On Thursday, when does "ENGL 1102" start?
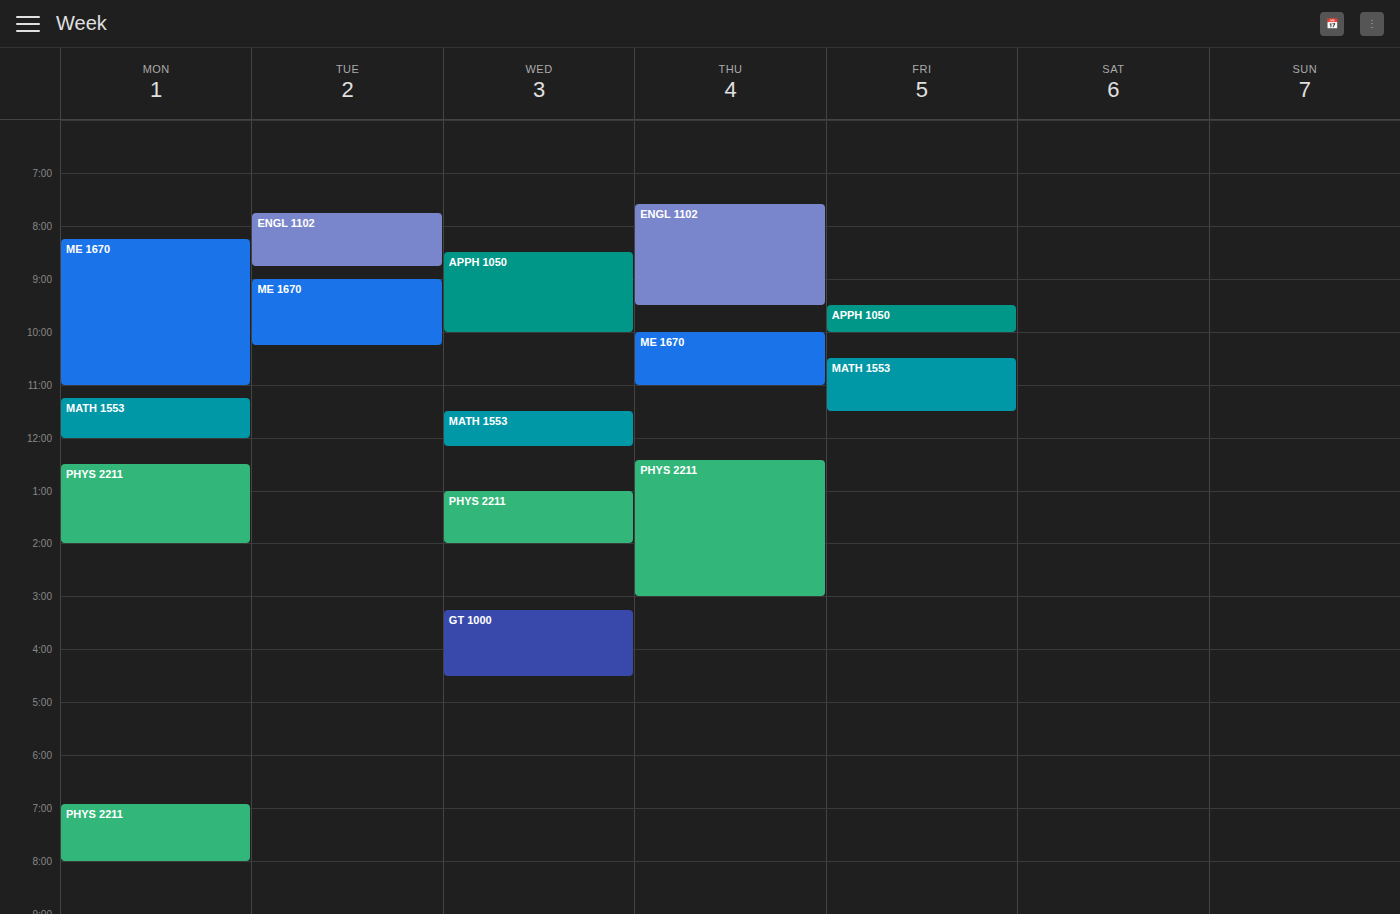
7:35 AM